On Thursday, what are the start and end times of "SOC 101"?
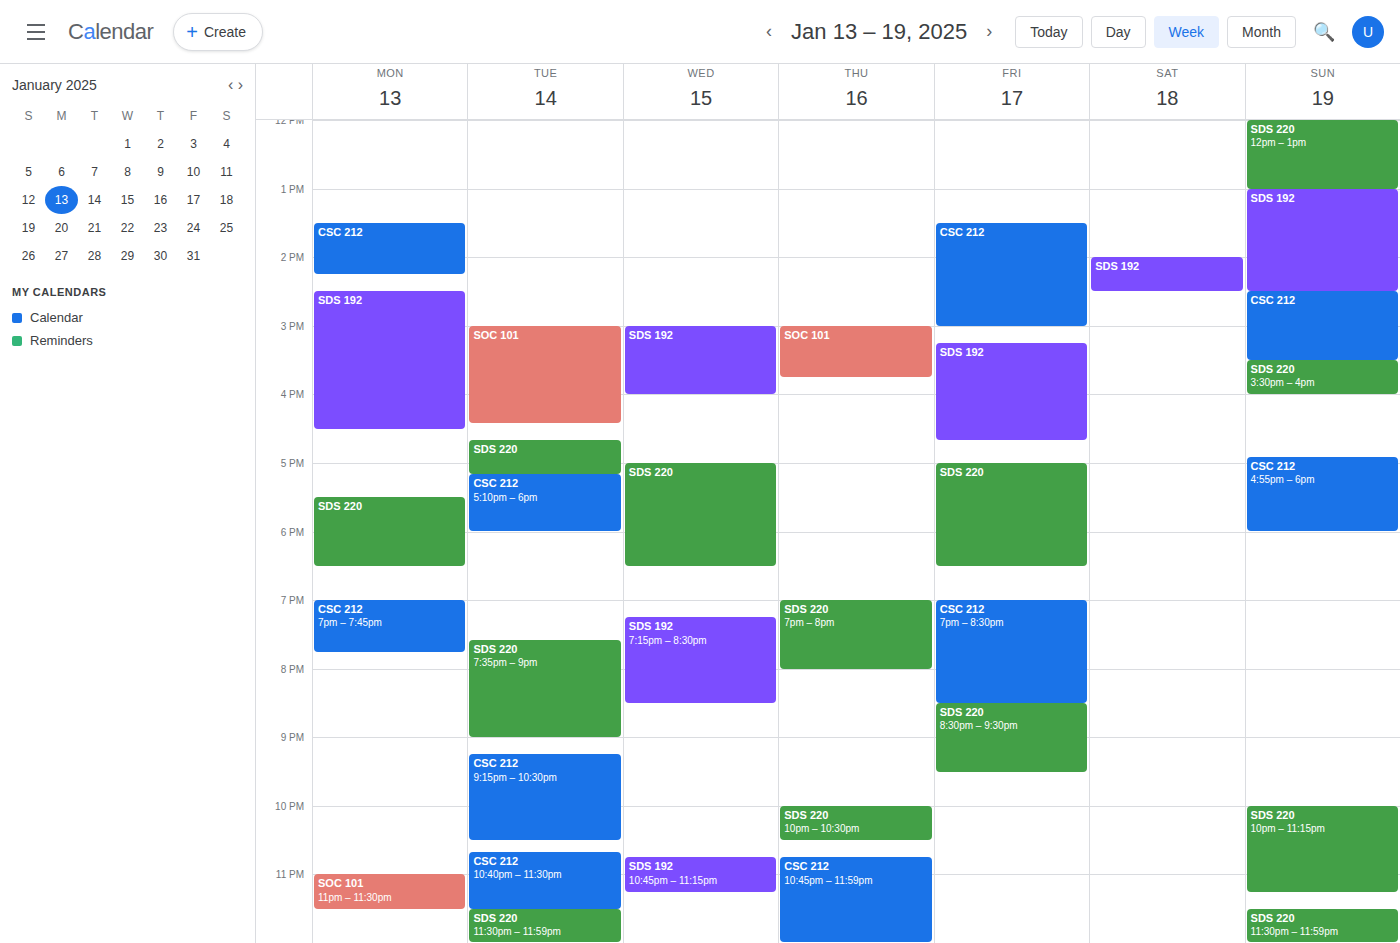
3:00 PM to 3:45 PM